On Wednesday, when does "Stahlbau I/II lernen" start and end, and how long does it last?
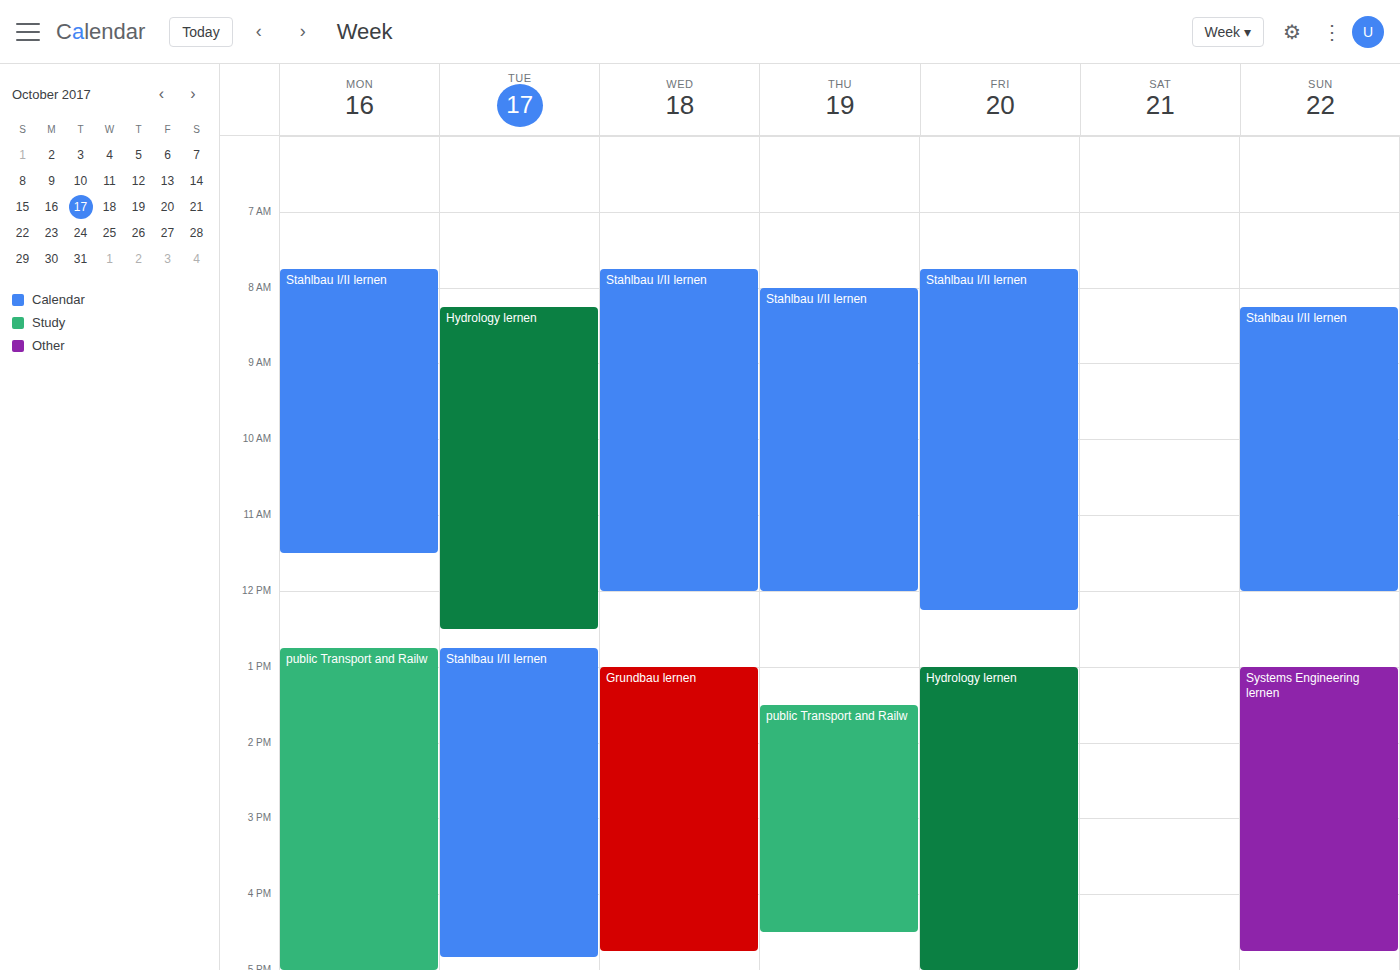
7:45 AM to 12:00 PM, 4 hours 15 minutes